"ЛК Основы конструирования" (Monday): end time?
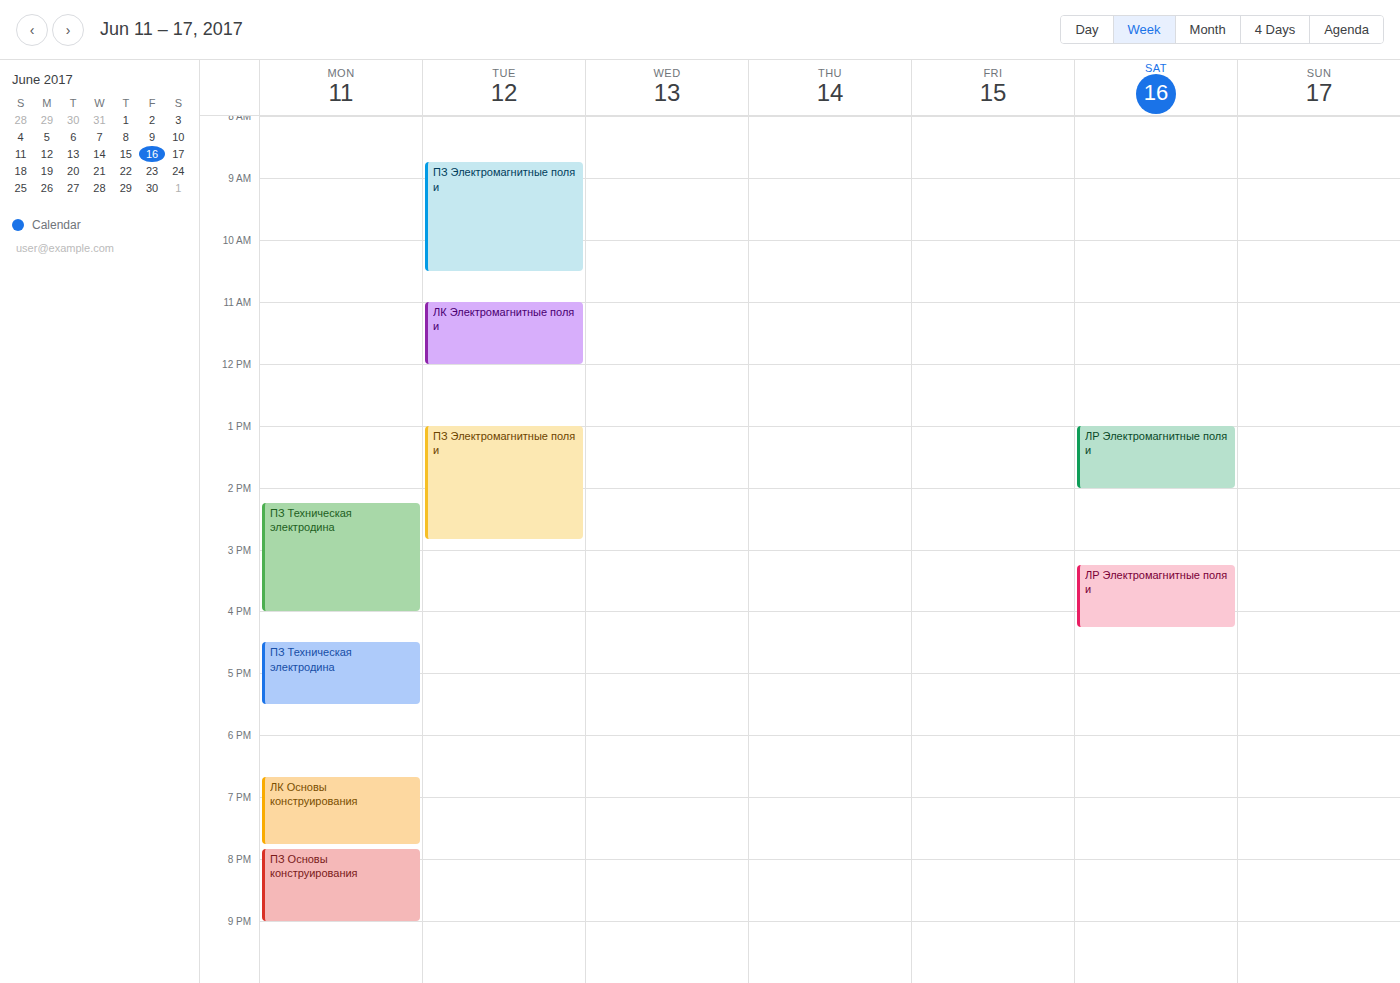
7:45 PM